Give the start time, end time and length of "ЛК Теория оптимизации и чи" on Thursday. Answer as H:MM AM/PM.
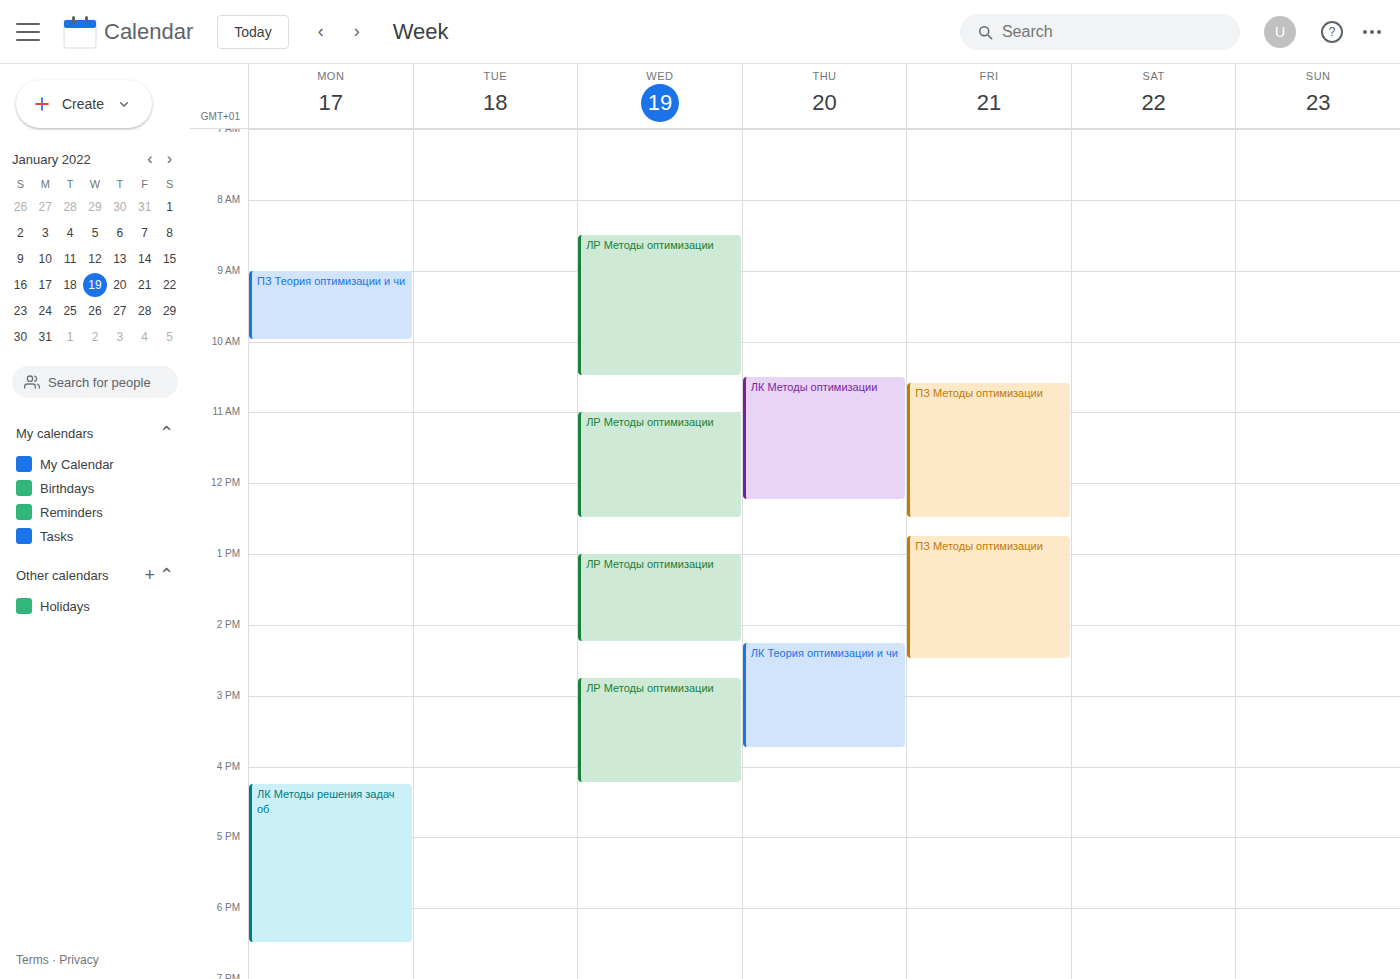
2:15 PM to 3:45 PM, 1 hour 30 minutes